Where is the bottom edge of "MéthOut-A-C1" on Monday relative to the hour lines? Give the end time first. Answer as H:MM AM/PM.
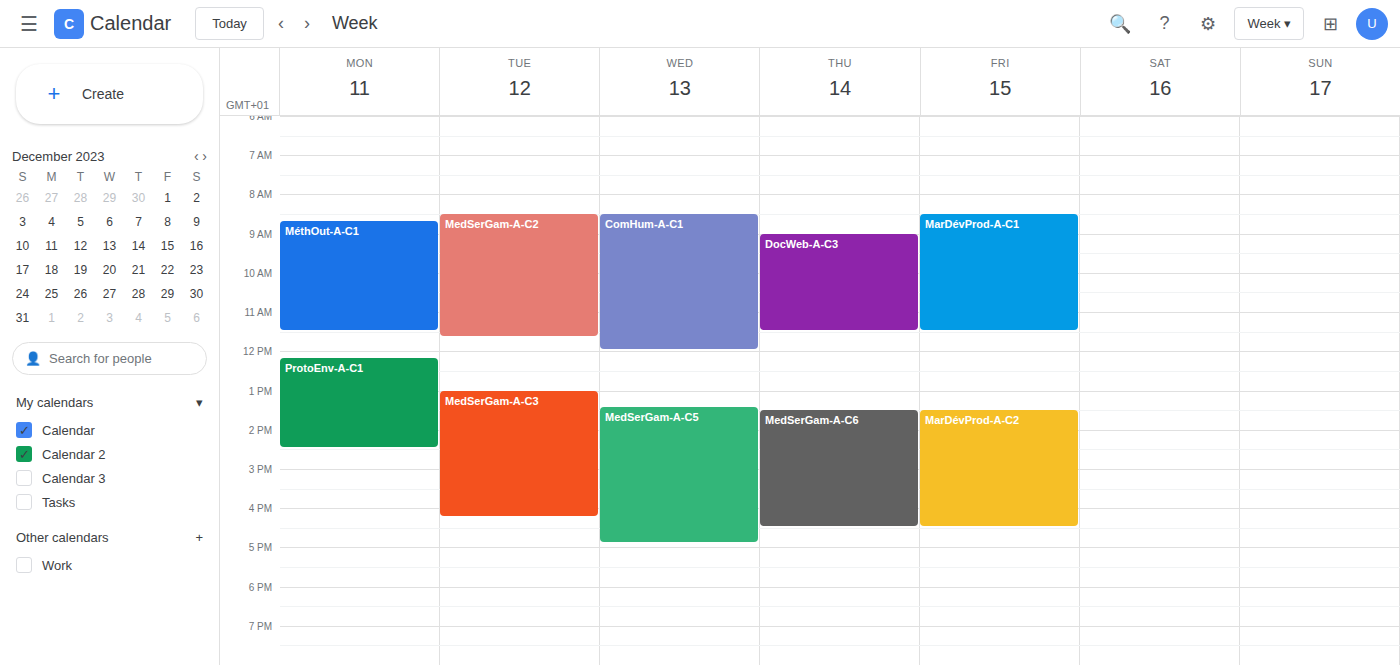
11:30 AM -- halfway between the 11 AM and 12 PM lines.